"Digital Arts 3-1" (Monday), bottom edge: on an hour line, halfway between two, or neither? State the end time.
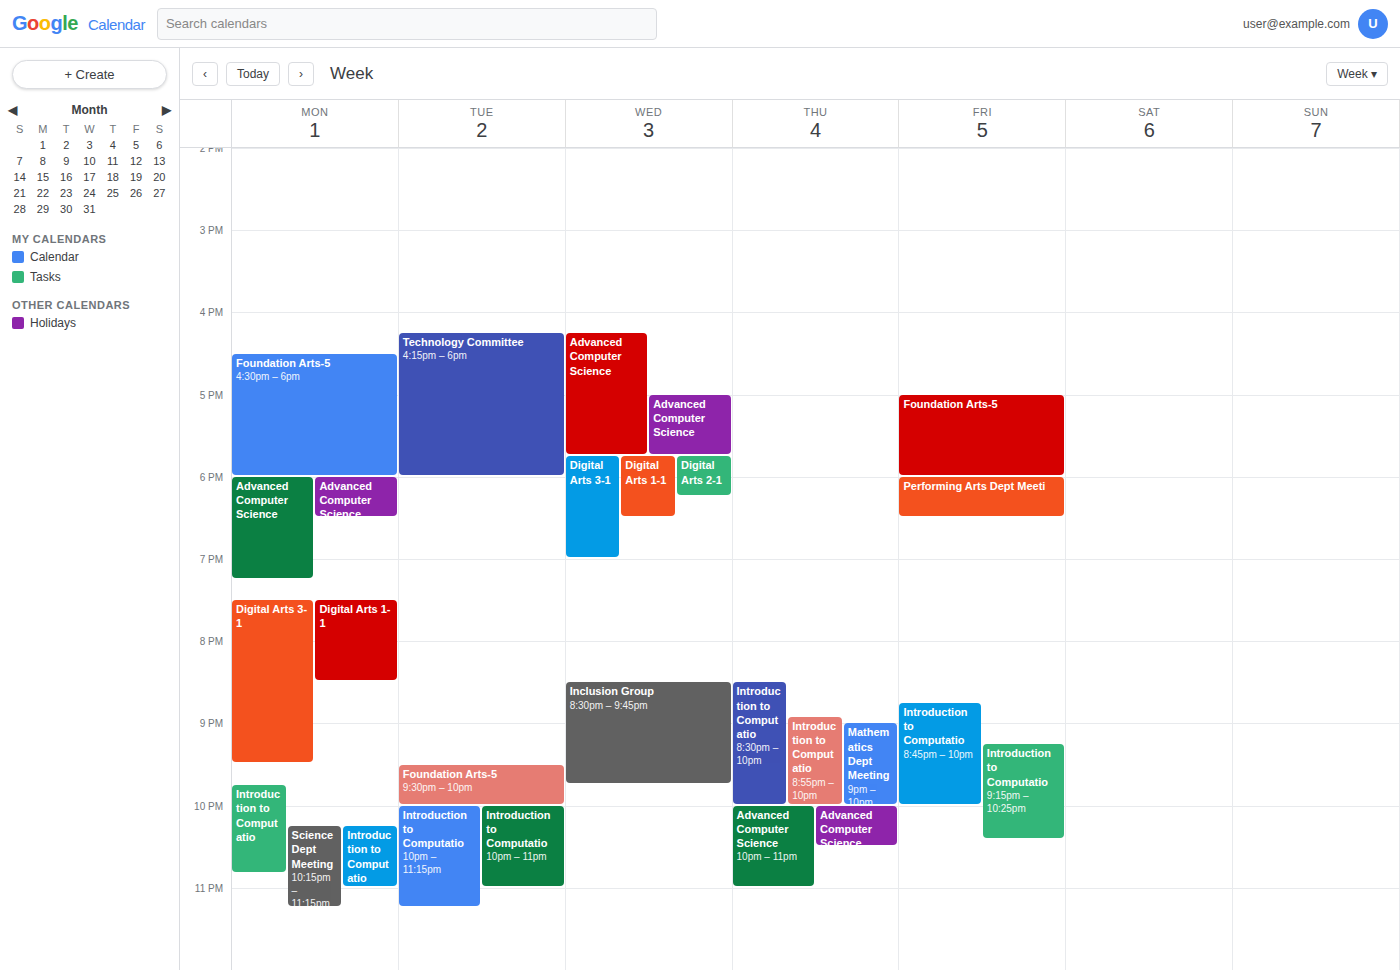
9:30 PM -- halfway between the 9 PM and 10 PM lines.